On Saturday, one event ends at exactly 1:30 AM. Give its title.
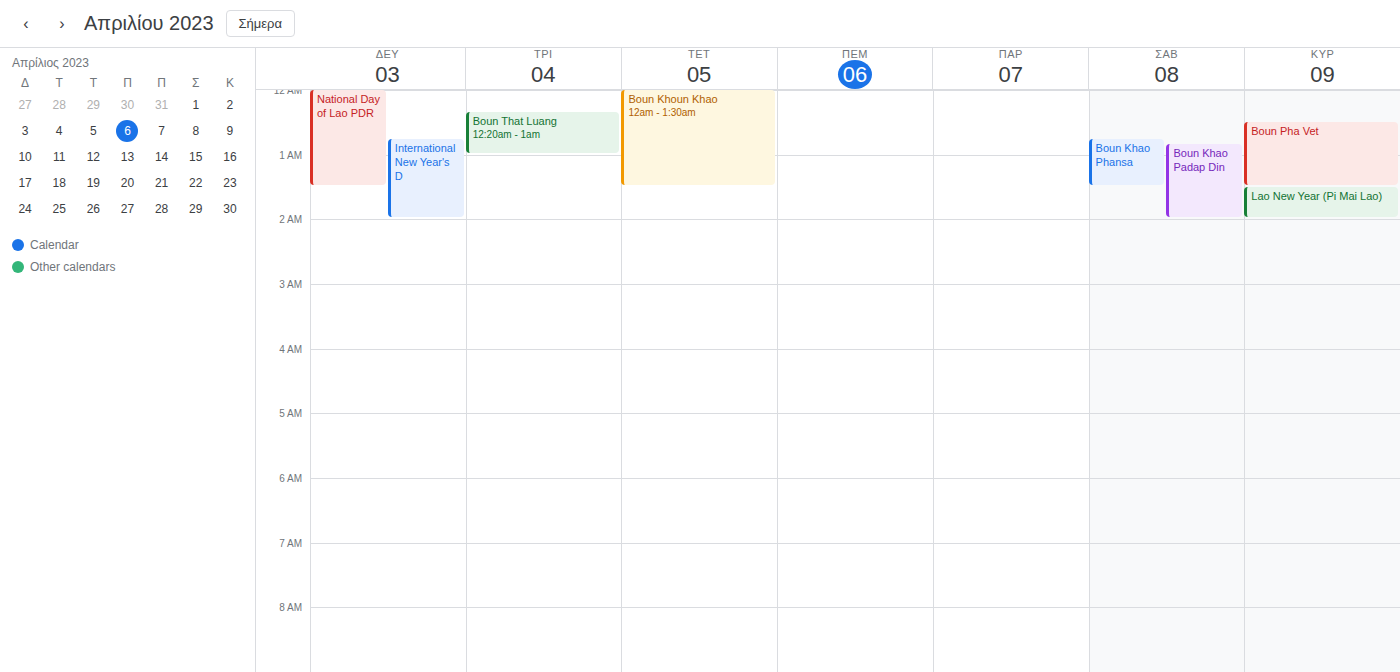
"Boun Khao Phansa"